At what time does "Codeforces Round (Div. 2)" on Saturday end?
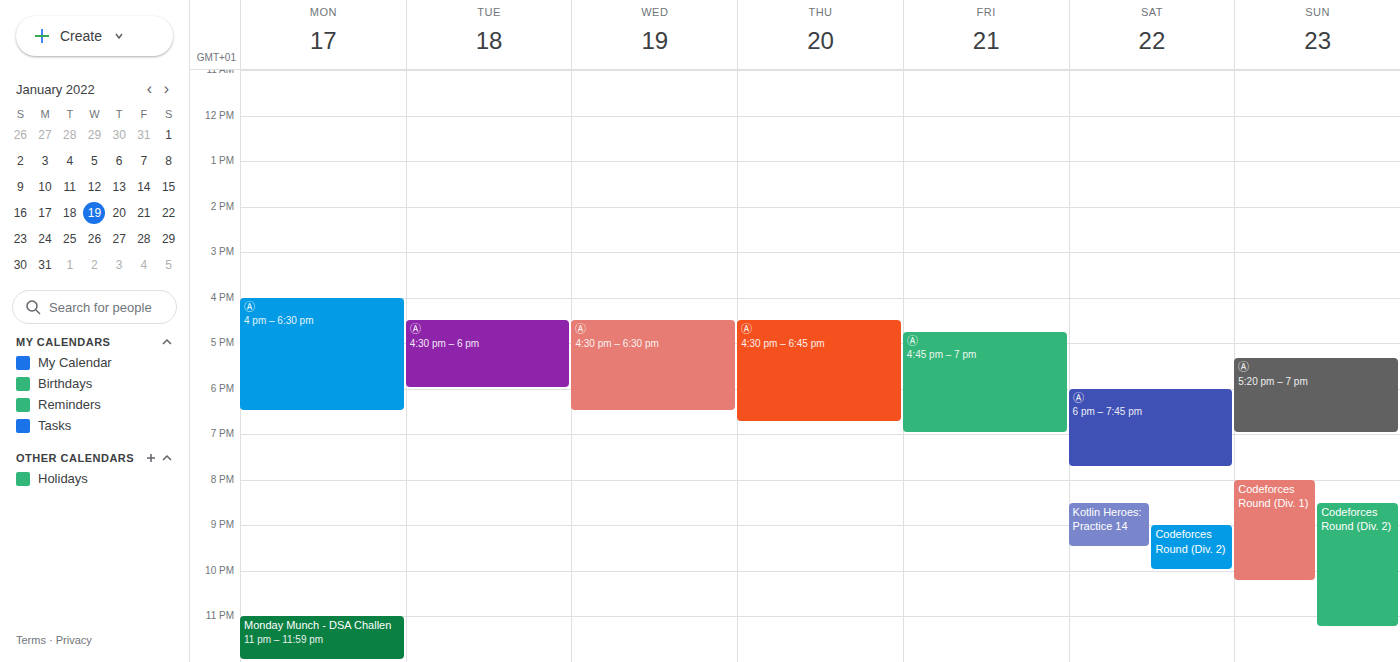
10:00 PM